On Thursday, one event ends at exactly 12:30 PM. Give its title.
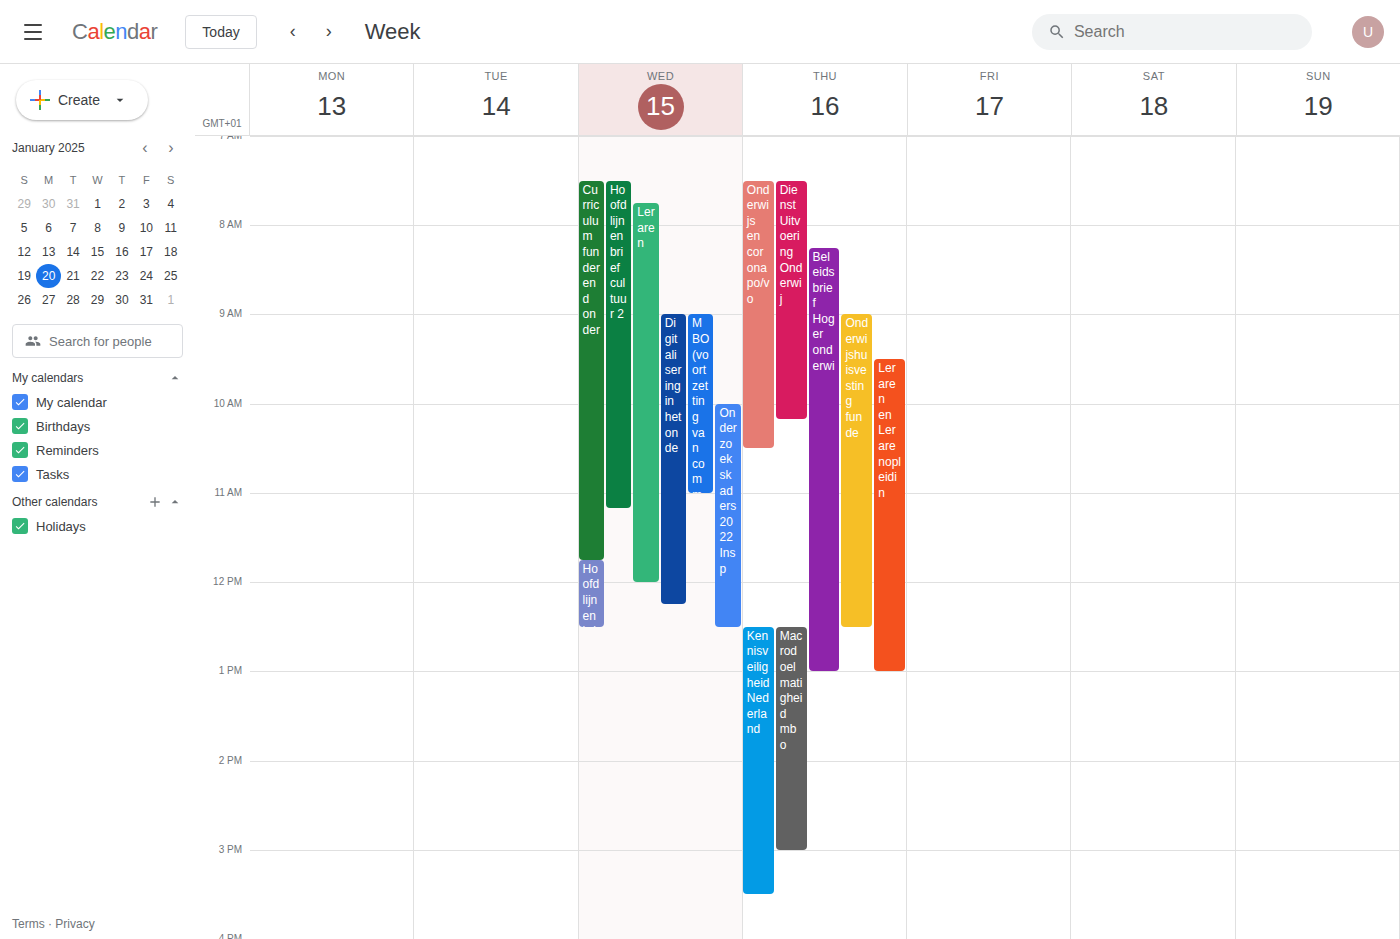
"Onderwijshuisvesting funde"